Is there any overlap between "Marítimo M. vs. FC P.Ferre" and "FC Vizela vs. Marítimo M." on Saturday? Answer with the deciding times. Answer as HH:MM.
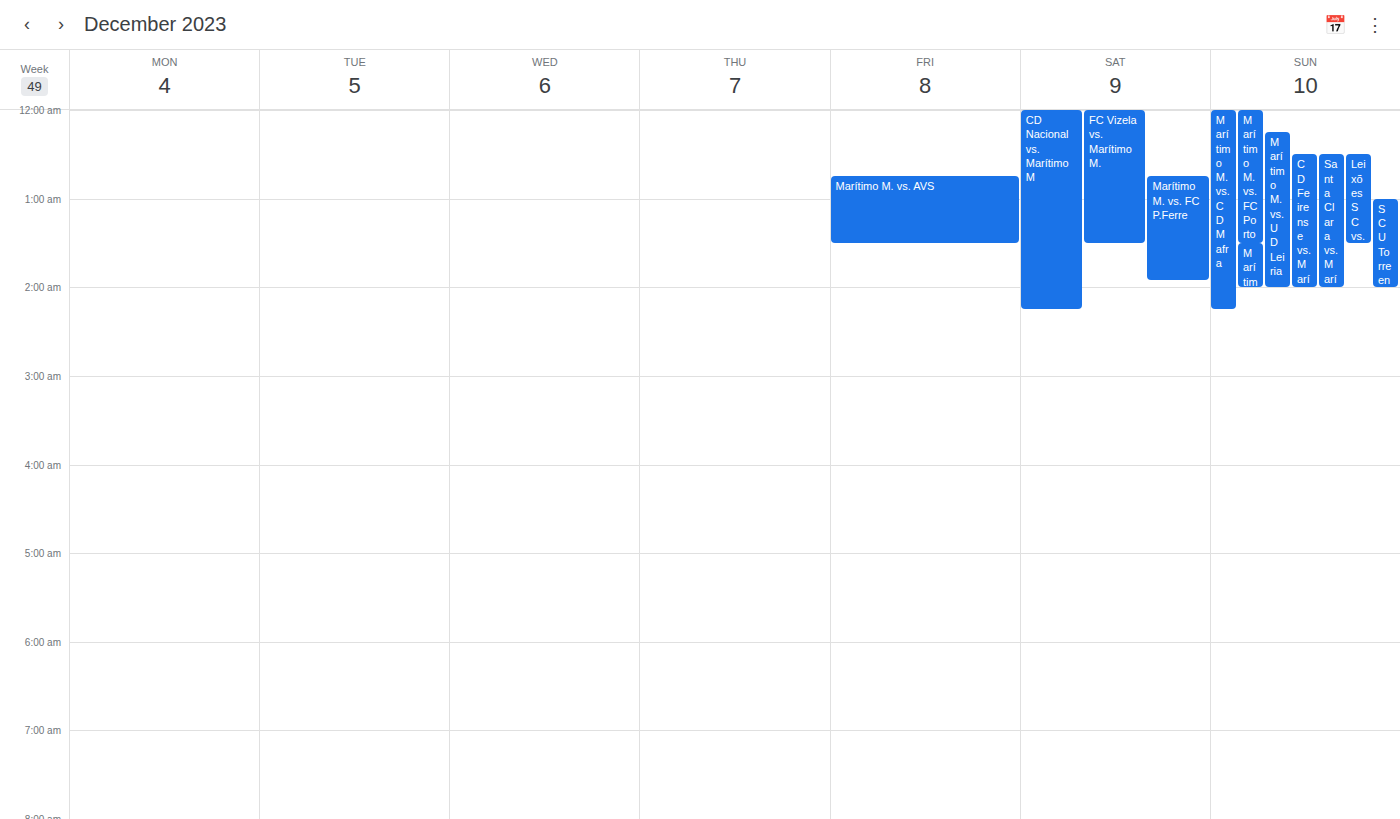
"Marítimo M. vs. FC P.Ferre" starts at 00:45, before "FC Vizela vs. Marítimo M." ends at 01:30 -- they overlap.